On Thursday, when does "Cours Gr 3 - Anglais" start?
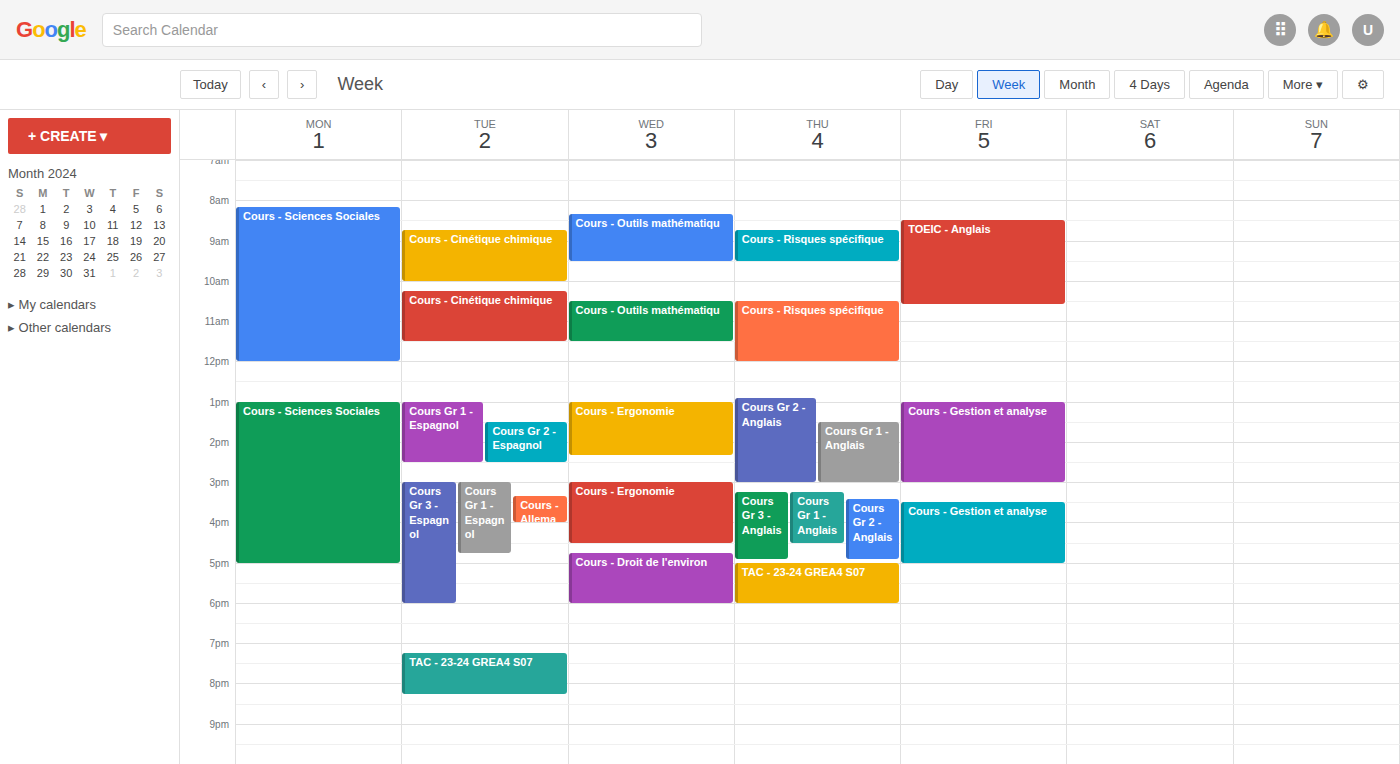
3:15 PM